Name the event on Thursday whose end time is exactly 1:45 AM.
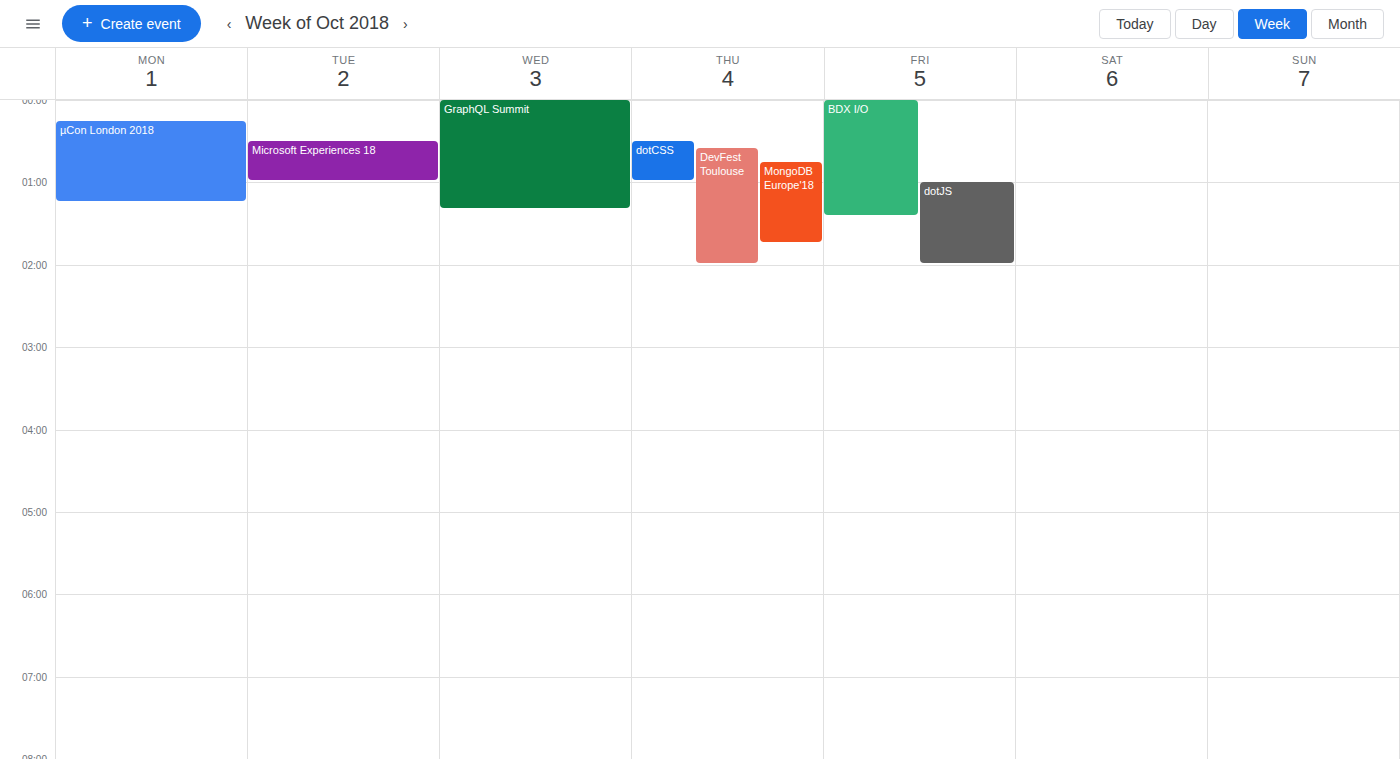
"MongoDB Europe'18"